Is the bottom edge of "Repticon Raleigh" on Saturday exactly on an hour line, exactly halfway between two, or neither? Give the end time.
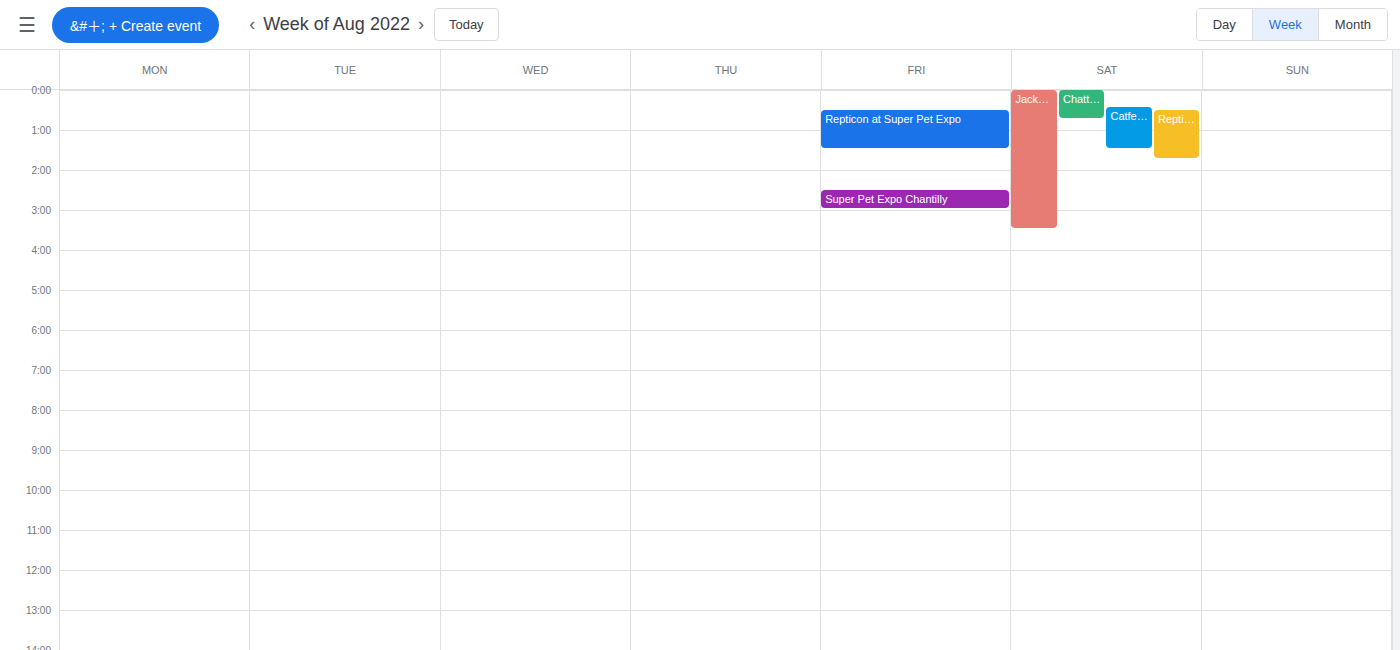
01:45 -- neither: three quarters of the way from the 01:00 line to the 02:00 line.